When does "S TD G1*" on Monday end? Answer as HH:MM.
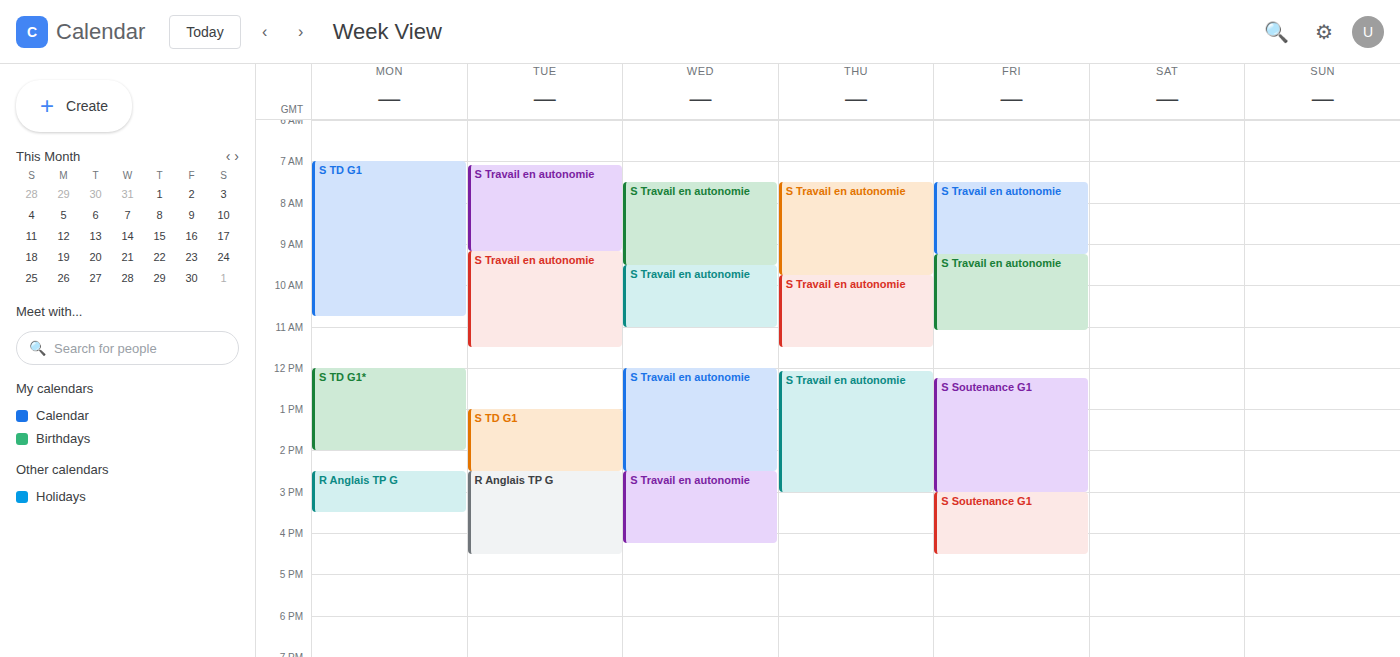
14:00